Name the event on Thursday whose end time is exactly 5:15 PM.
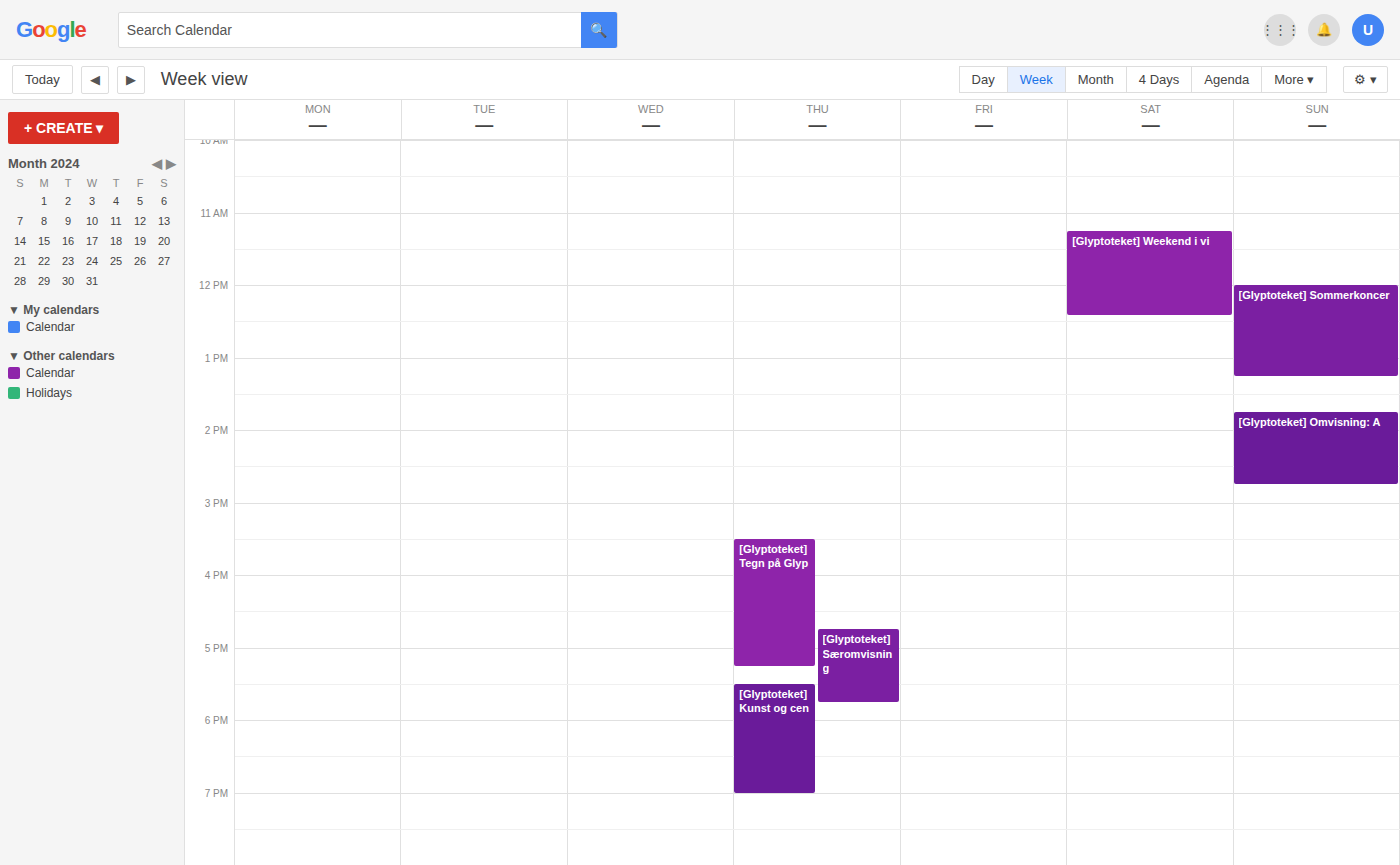
"[Glyptoteket] Tegn på Glyp"